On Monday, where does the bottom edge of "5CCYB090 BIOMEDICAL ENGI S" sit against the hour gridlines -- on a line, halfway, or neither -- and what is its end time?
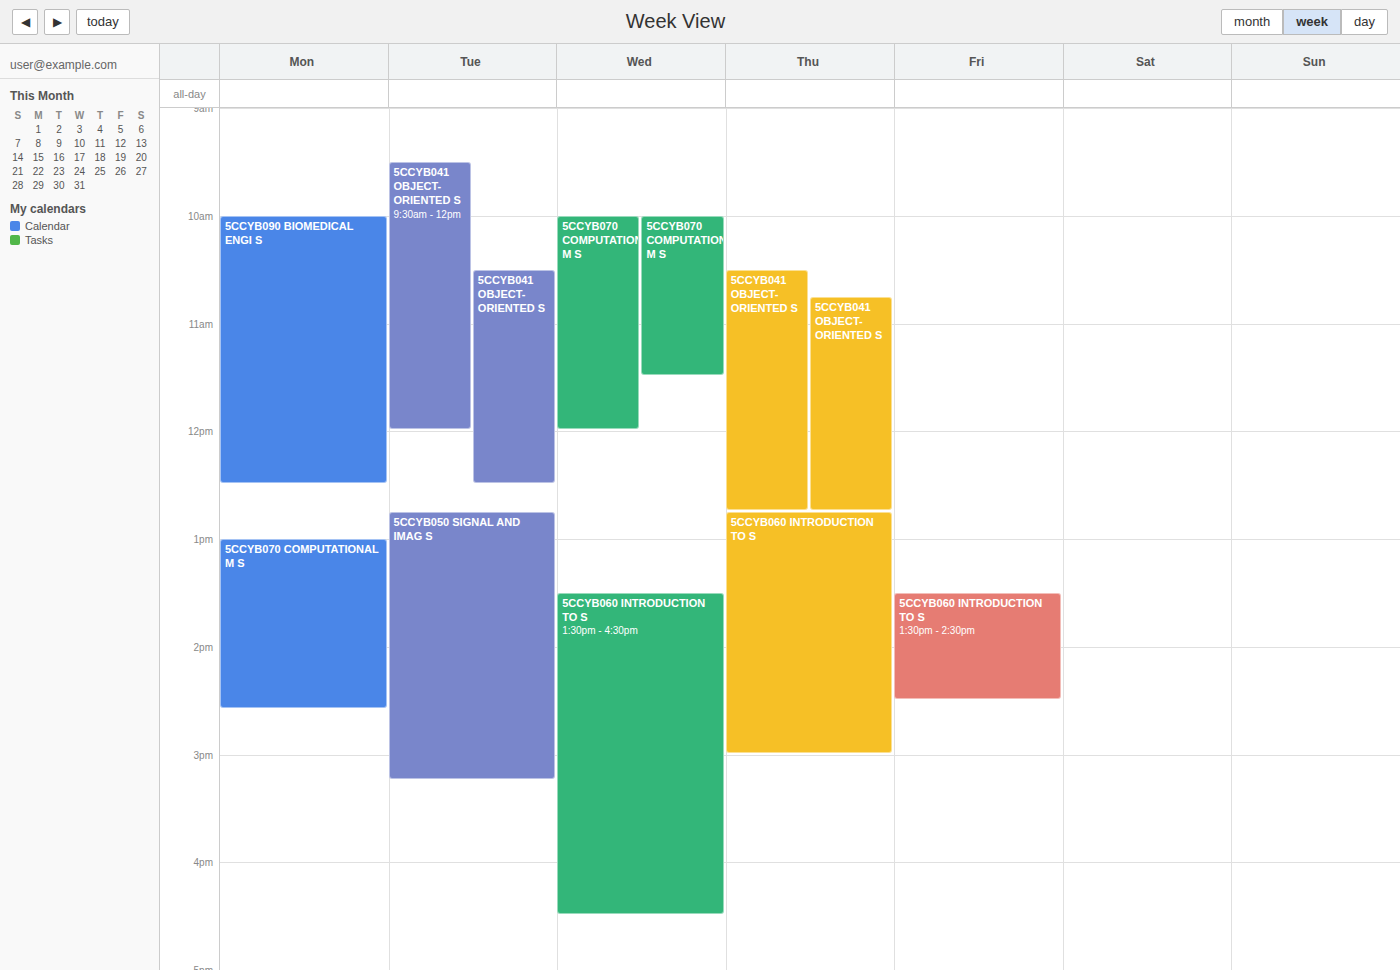
12:30 PM -- halfway between the 12 PM and 1 PM lines.